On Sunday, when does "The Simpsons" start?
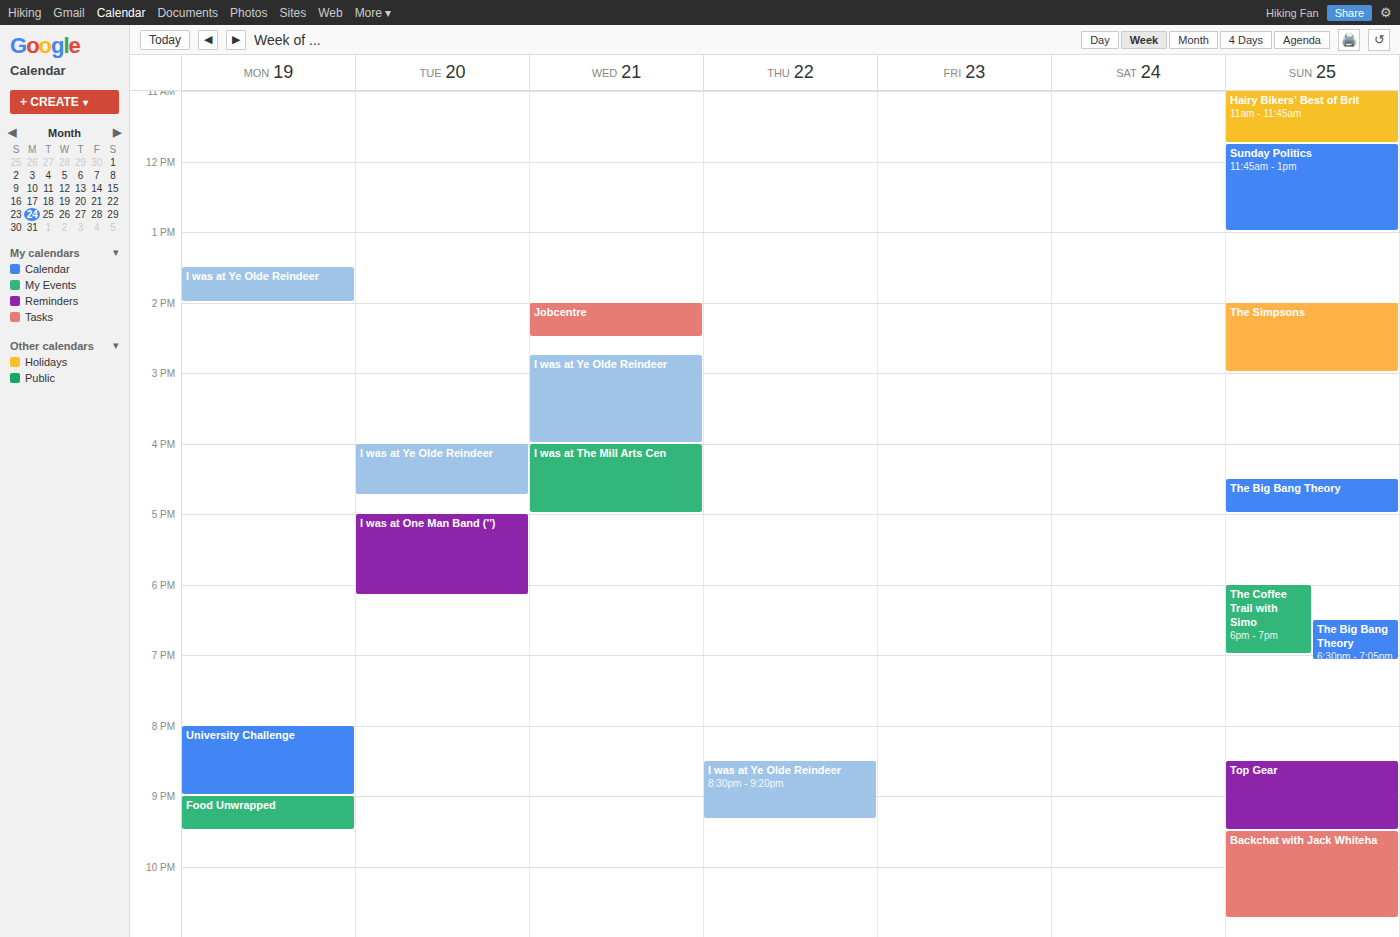
2:00 PM